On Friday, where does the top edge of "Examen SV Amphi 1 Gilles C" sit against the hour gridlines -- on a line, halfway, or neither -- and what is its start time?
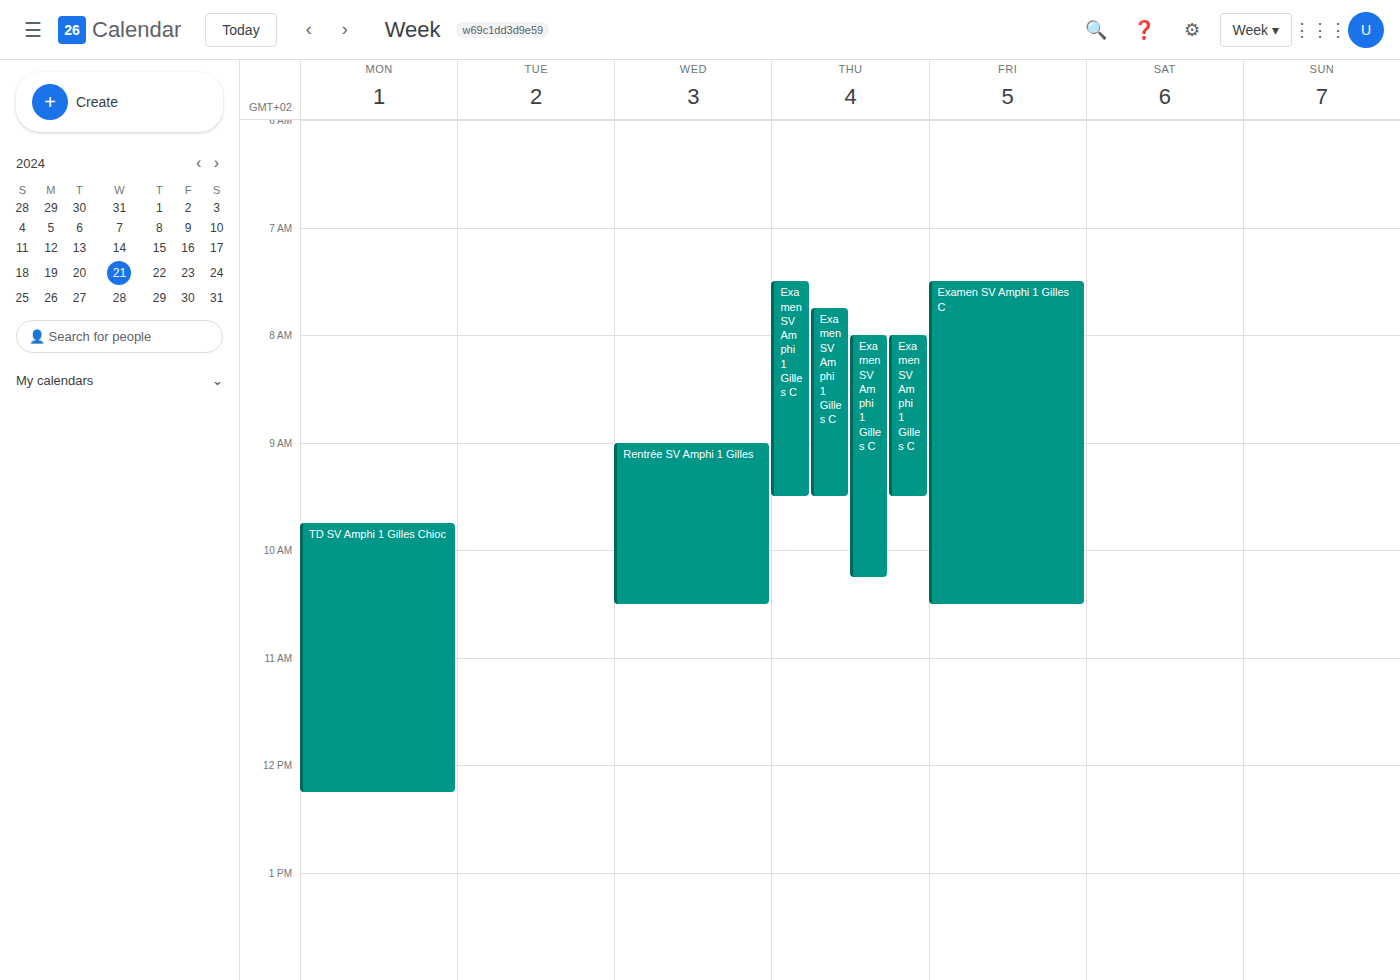
7:30 AM -- halfway between the 7 AM and 8 AM lines.